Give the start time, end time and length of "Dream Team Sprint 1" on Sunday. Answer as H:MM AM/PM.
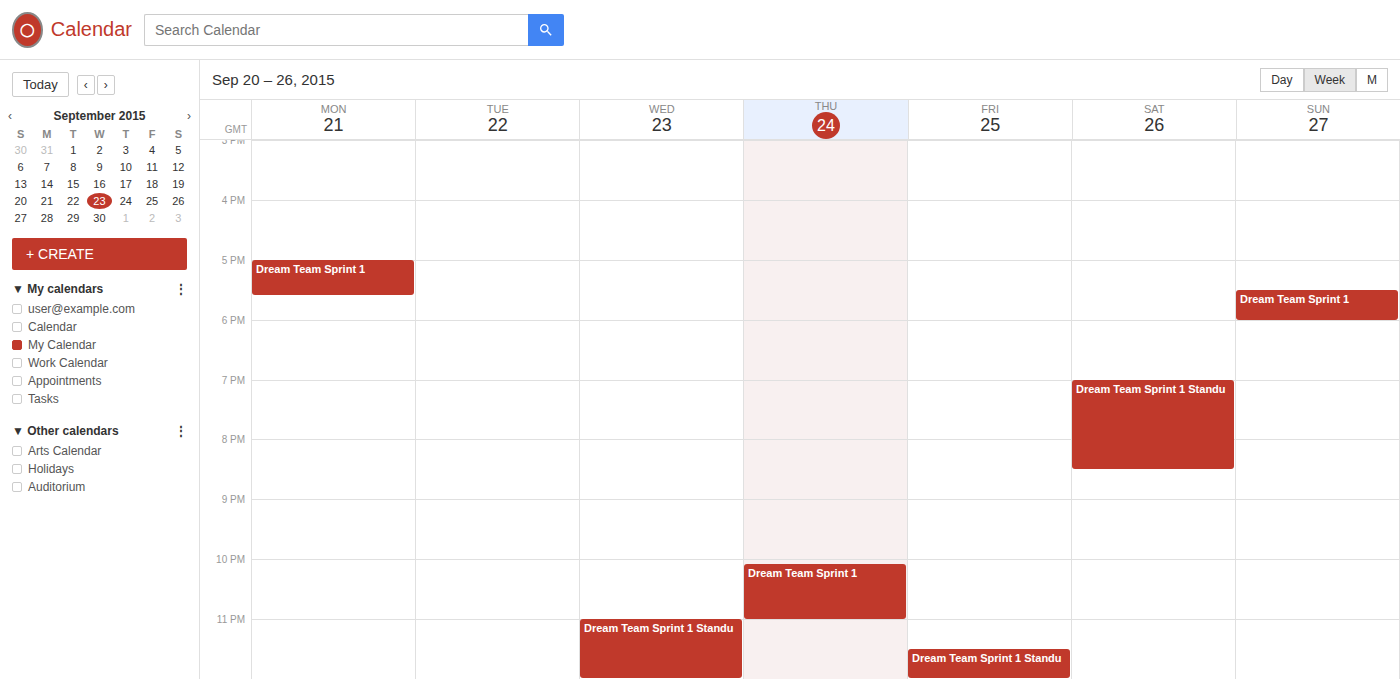
5:30 PM to 6:00 PM, 30 minutes